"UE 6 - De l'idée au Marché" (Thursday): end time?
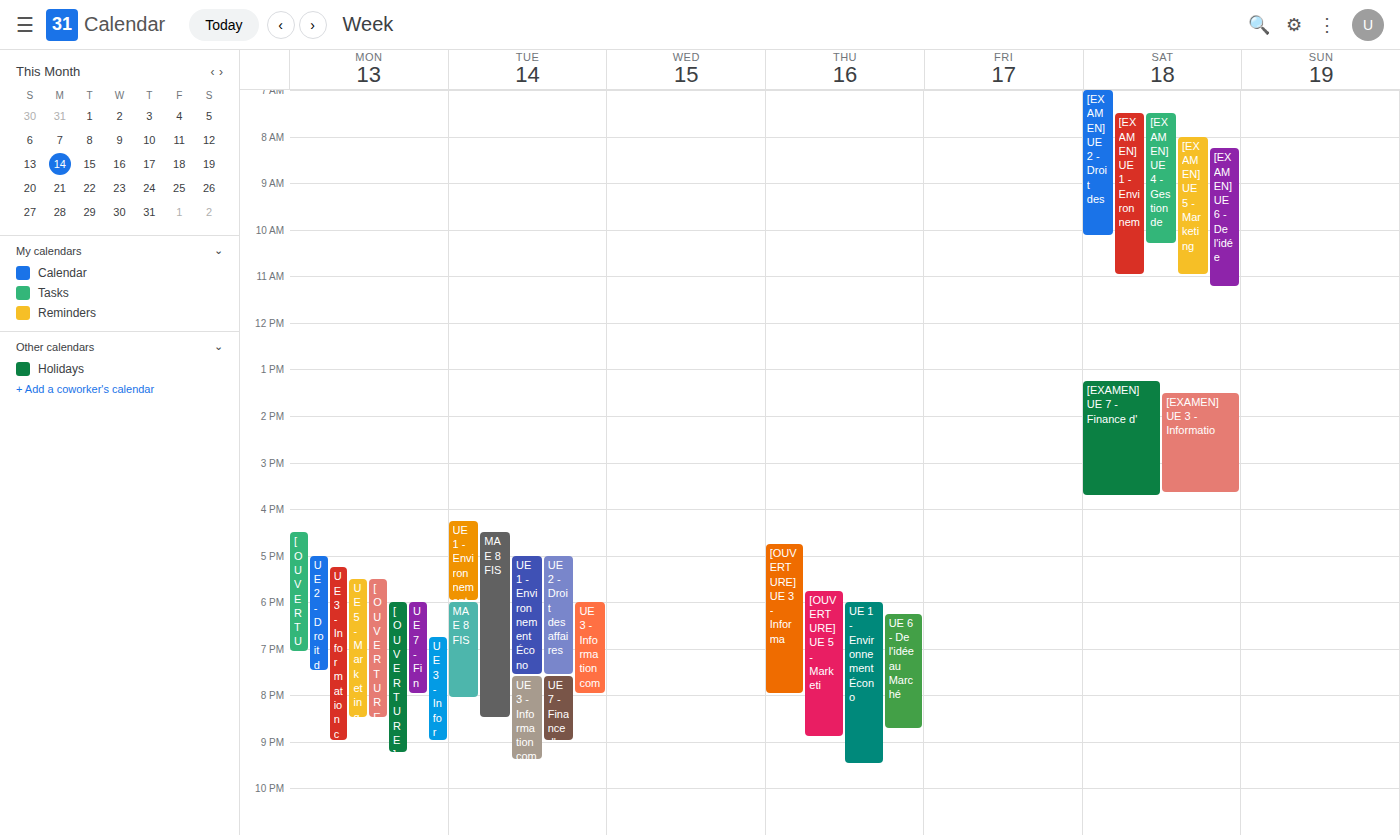
8:45 PM